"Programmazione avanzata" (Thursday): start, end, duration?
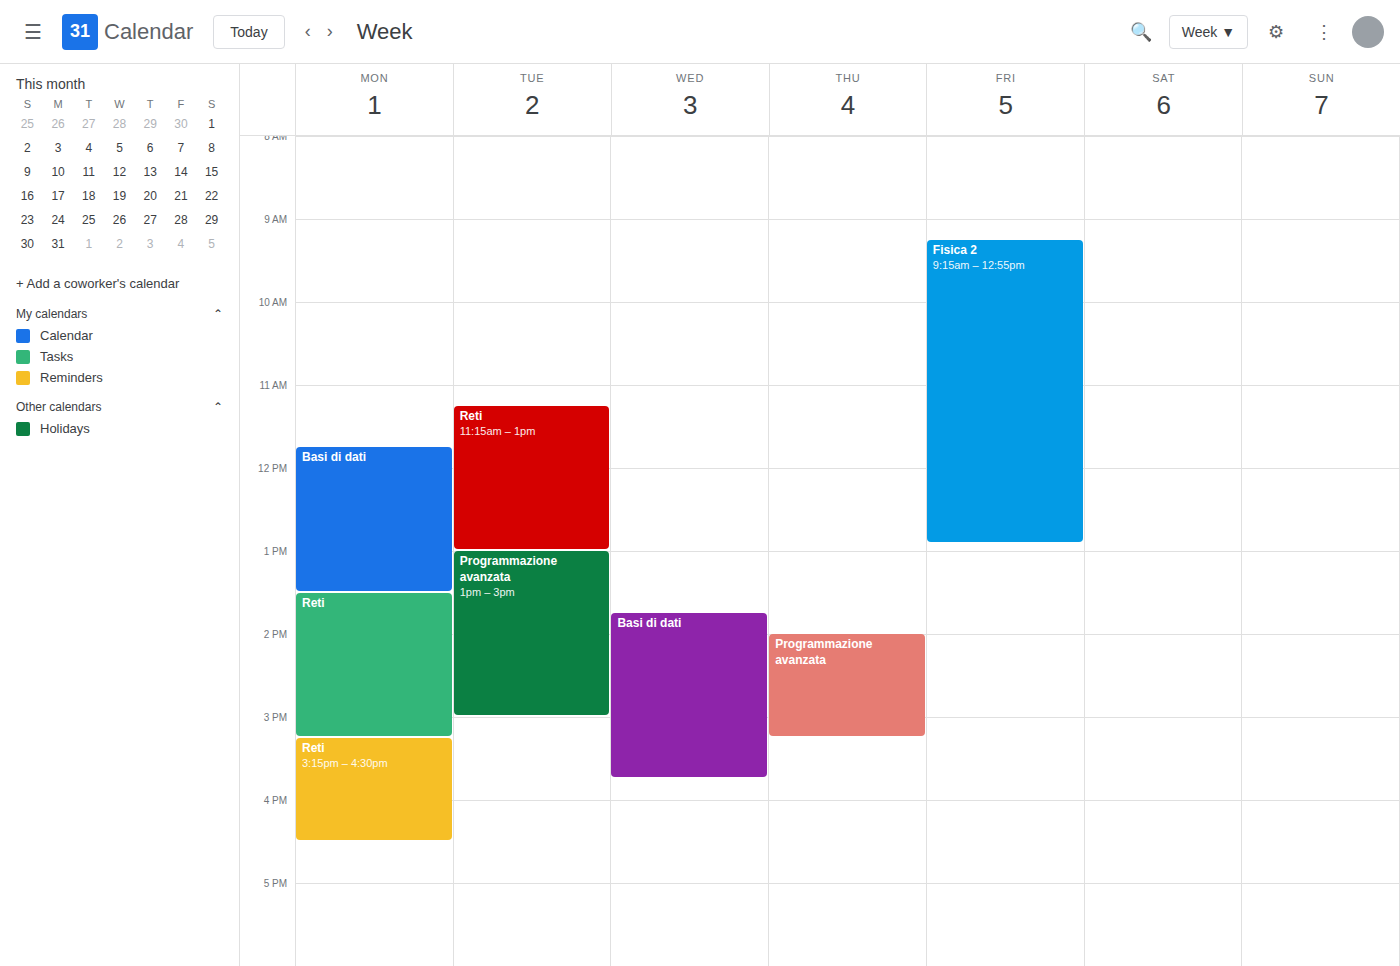
2:00 PM to 3:15 PM, 1 hour 15 minutes